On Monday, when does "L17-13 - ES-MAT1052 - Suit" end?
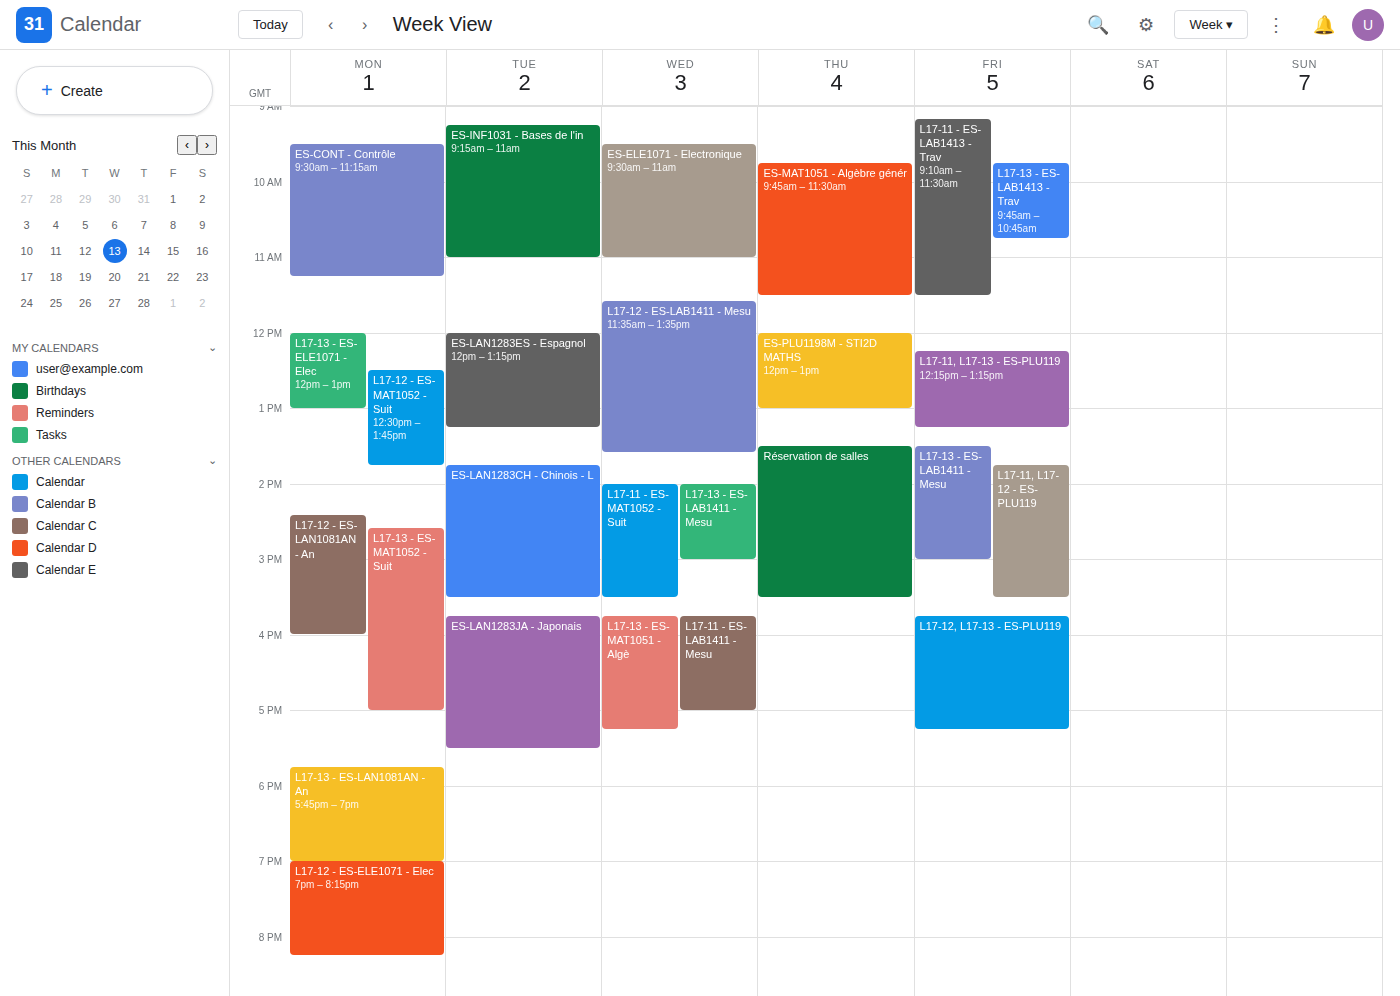
5:00 PM